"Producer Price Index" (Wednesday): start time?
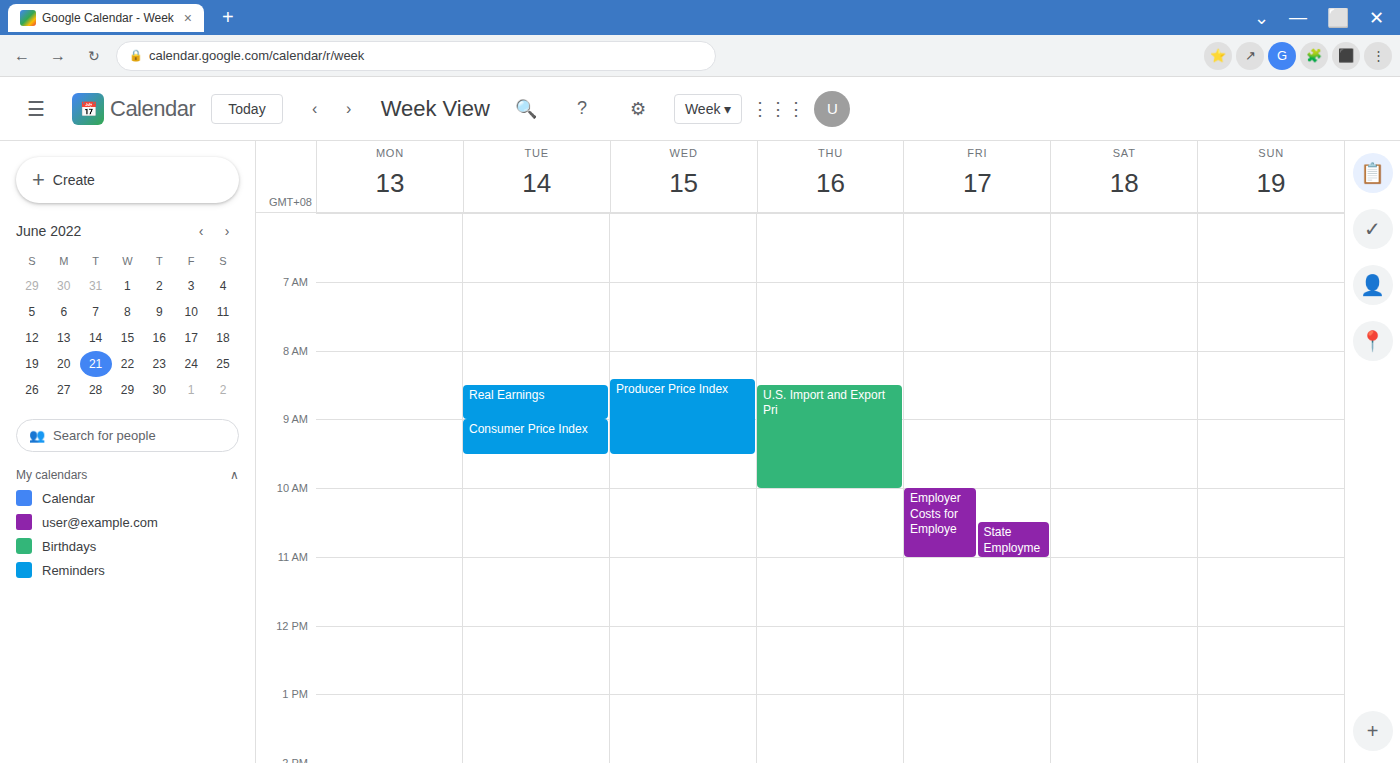
8:25 AM